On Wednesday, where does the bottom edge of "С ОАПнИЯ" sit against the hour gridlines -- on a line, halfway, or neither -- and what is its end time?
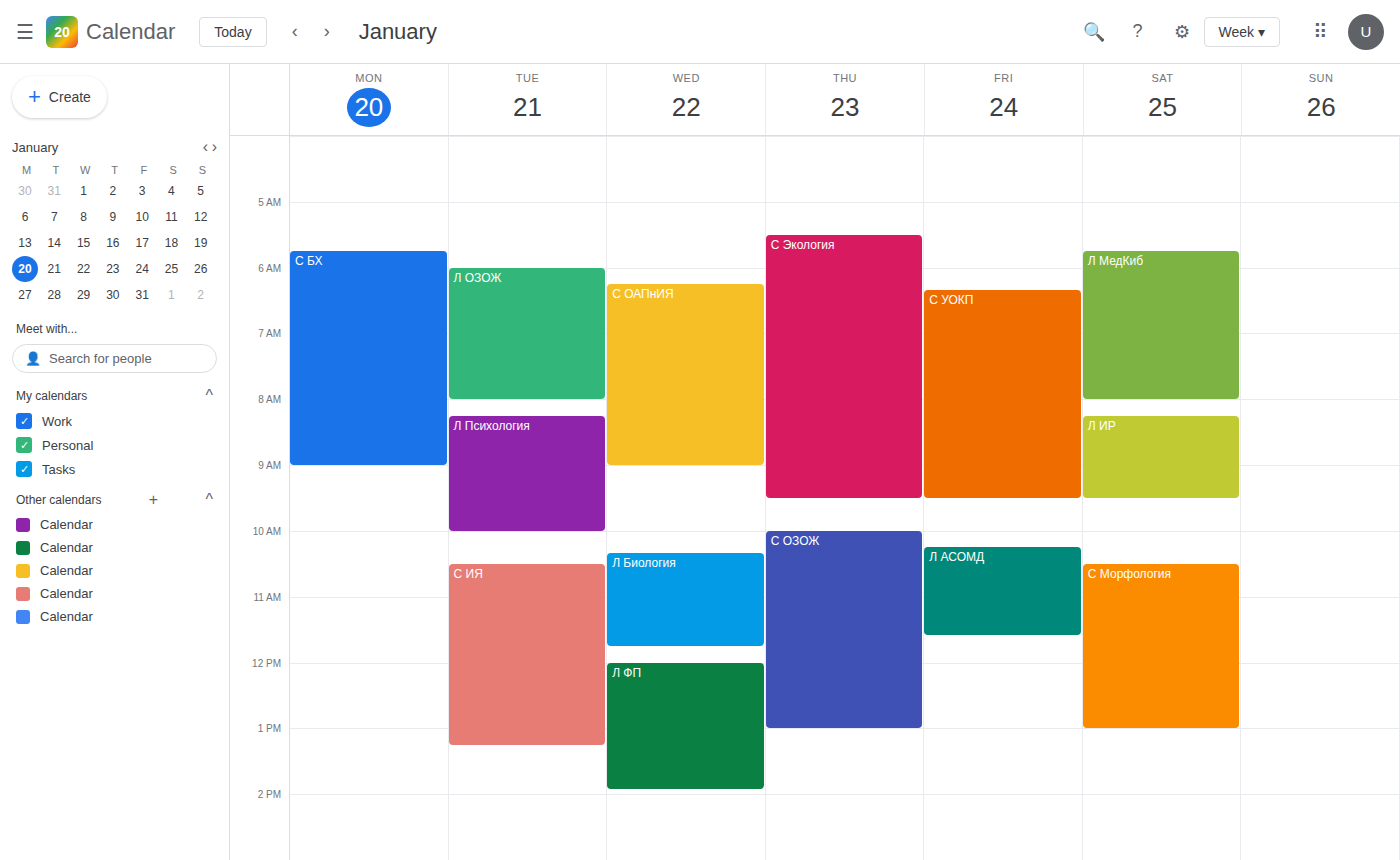
09:00 -- exactly on the 09:00 line.